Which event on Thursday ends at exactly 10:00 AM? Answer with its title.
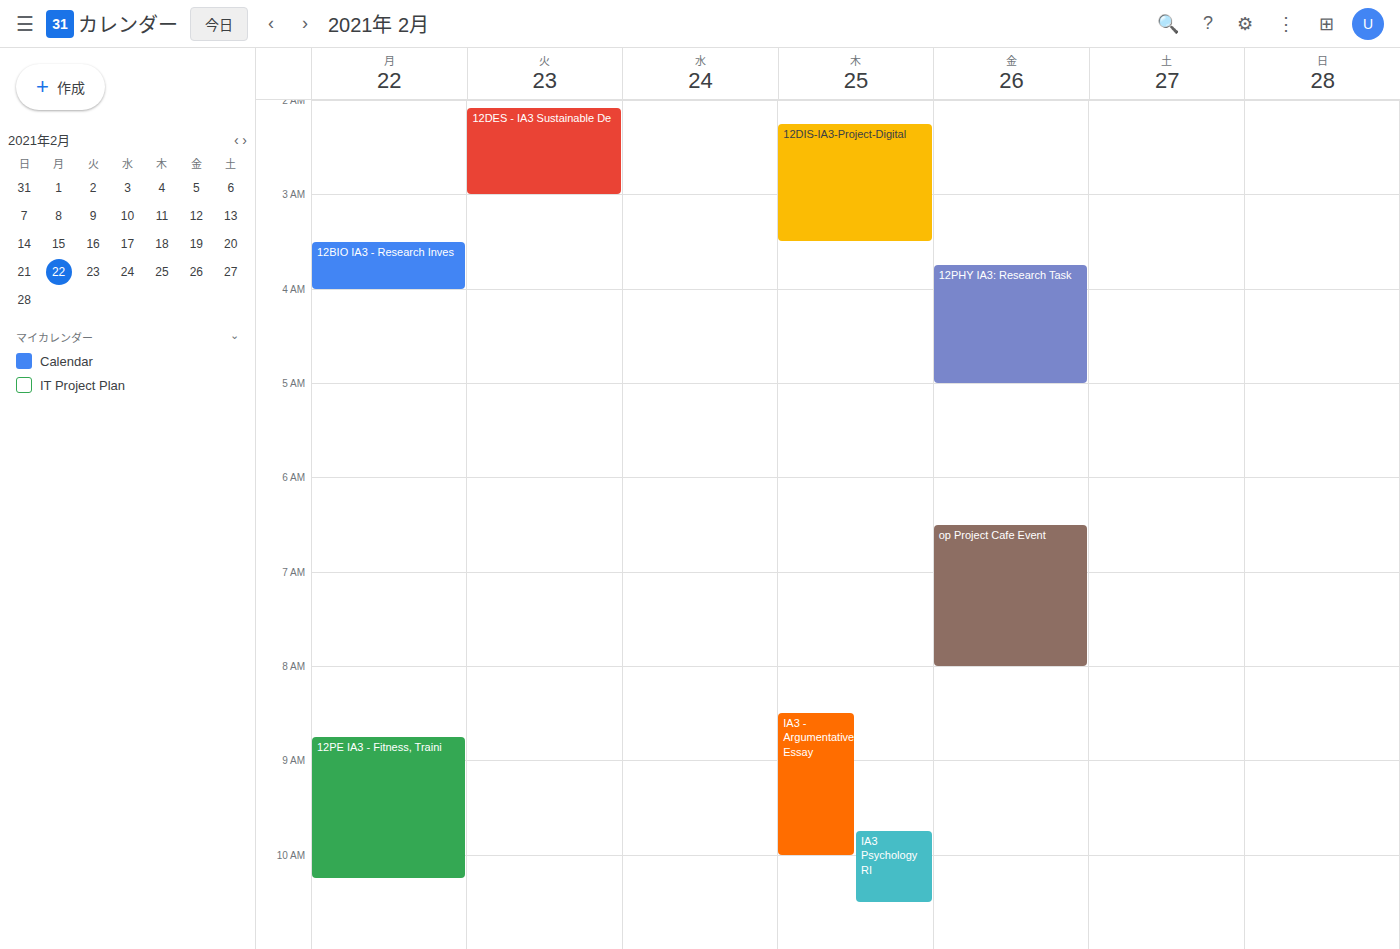
"IA3 - Argumentative Essay"